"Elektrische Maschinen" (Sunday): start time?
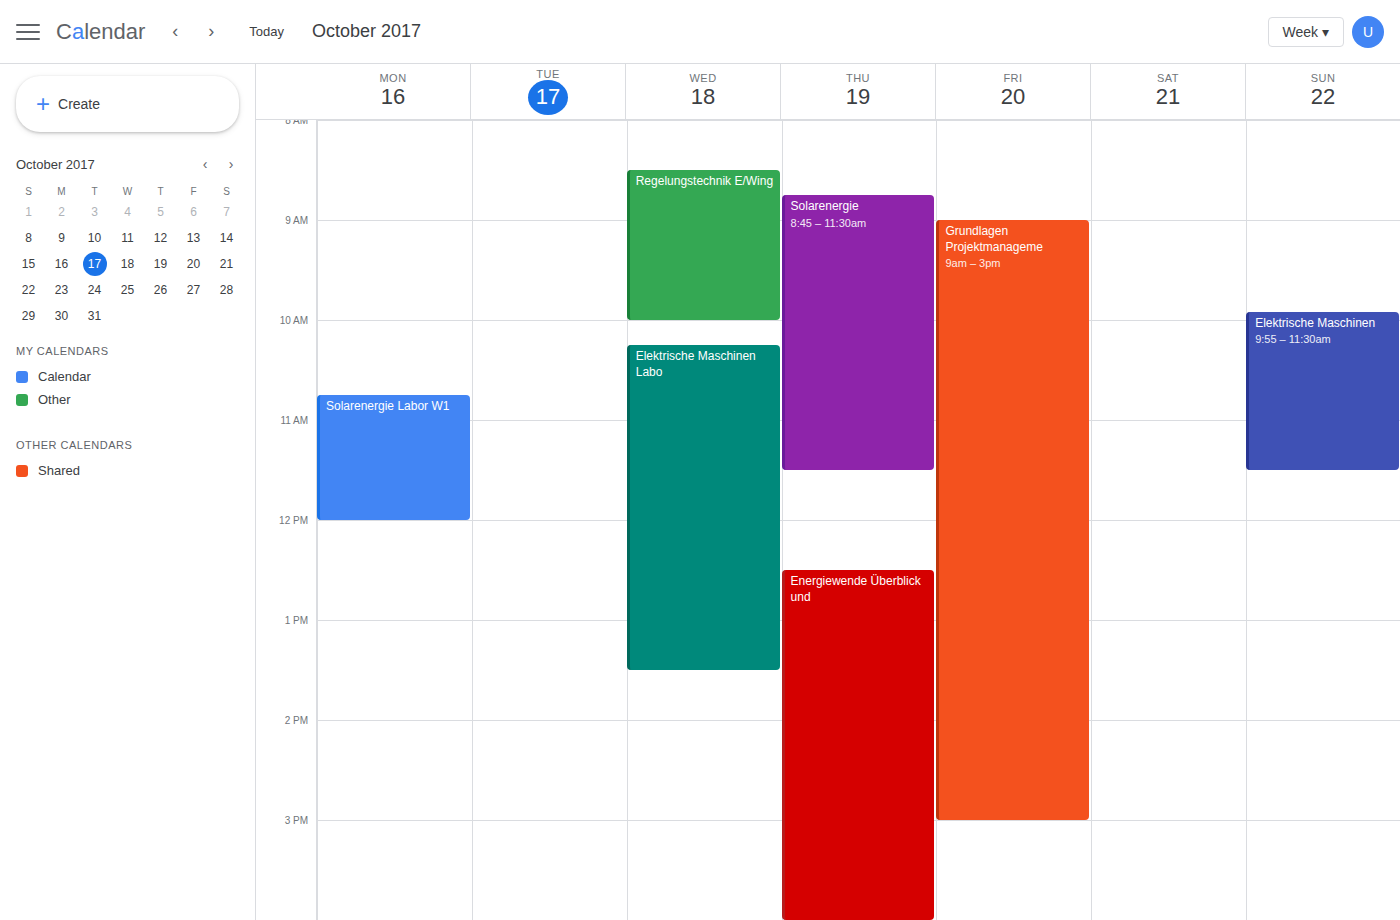
9:55 AM